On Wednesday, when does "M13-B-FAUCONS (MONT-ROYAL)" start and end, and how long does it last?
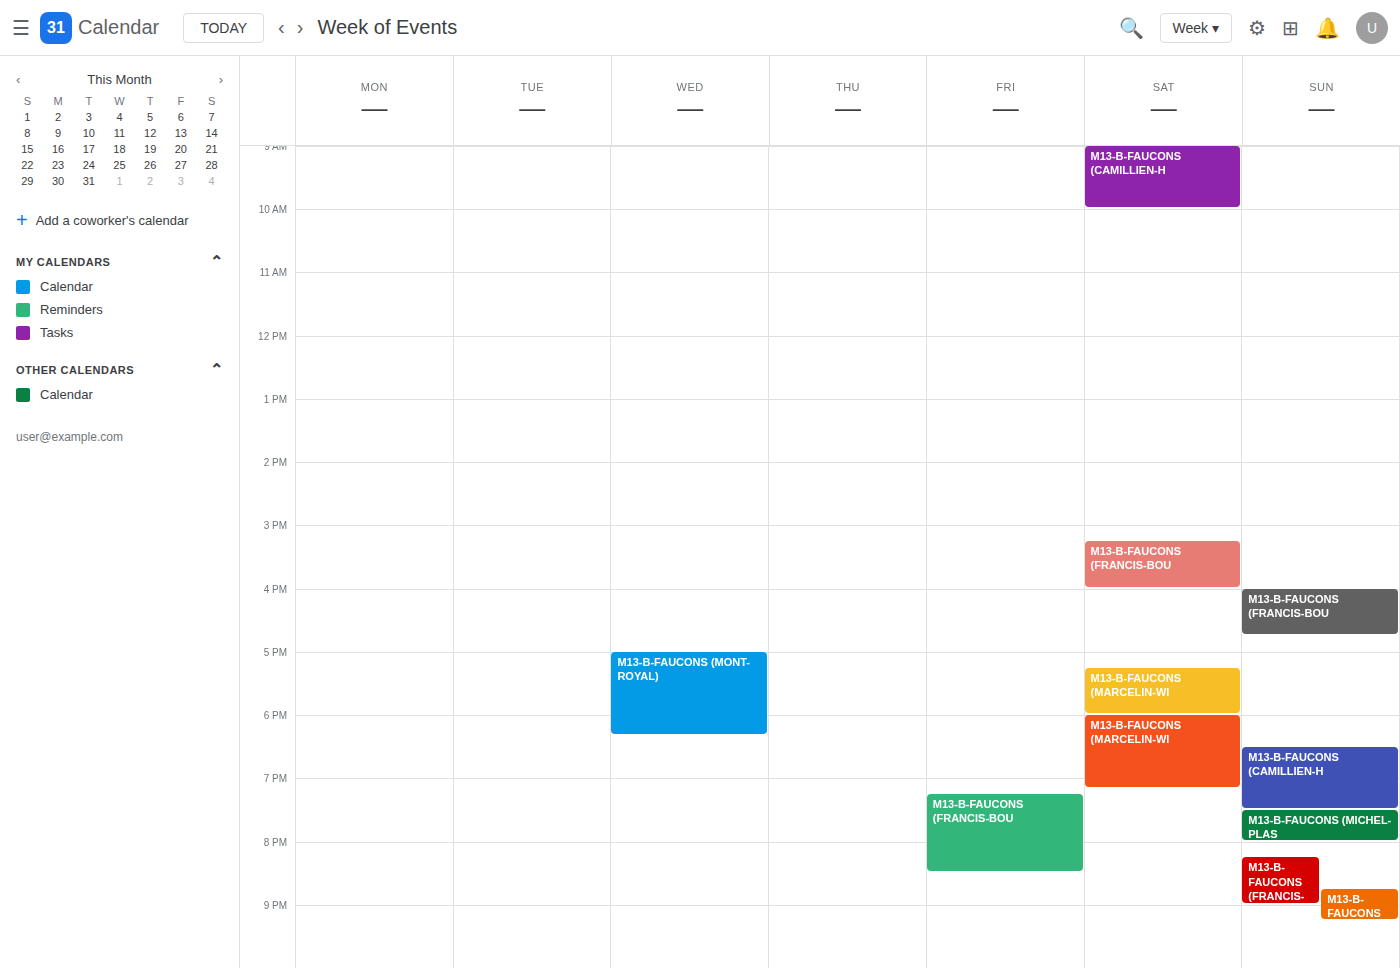
5:00 PM to 6:20 PM, 1 hour 20 minutes